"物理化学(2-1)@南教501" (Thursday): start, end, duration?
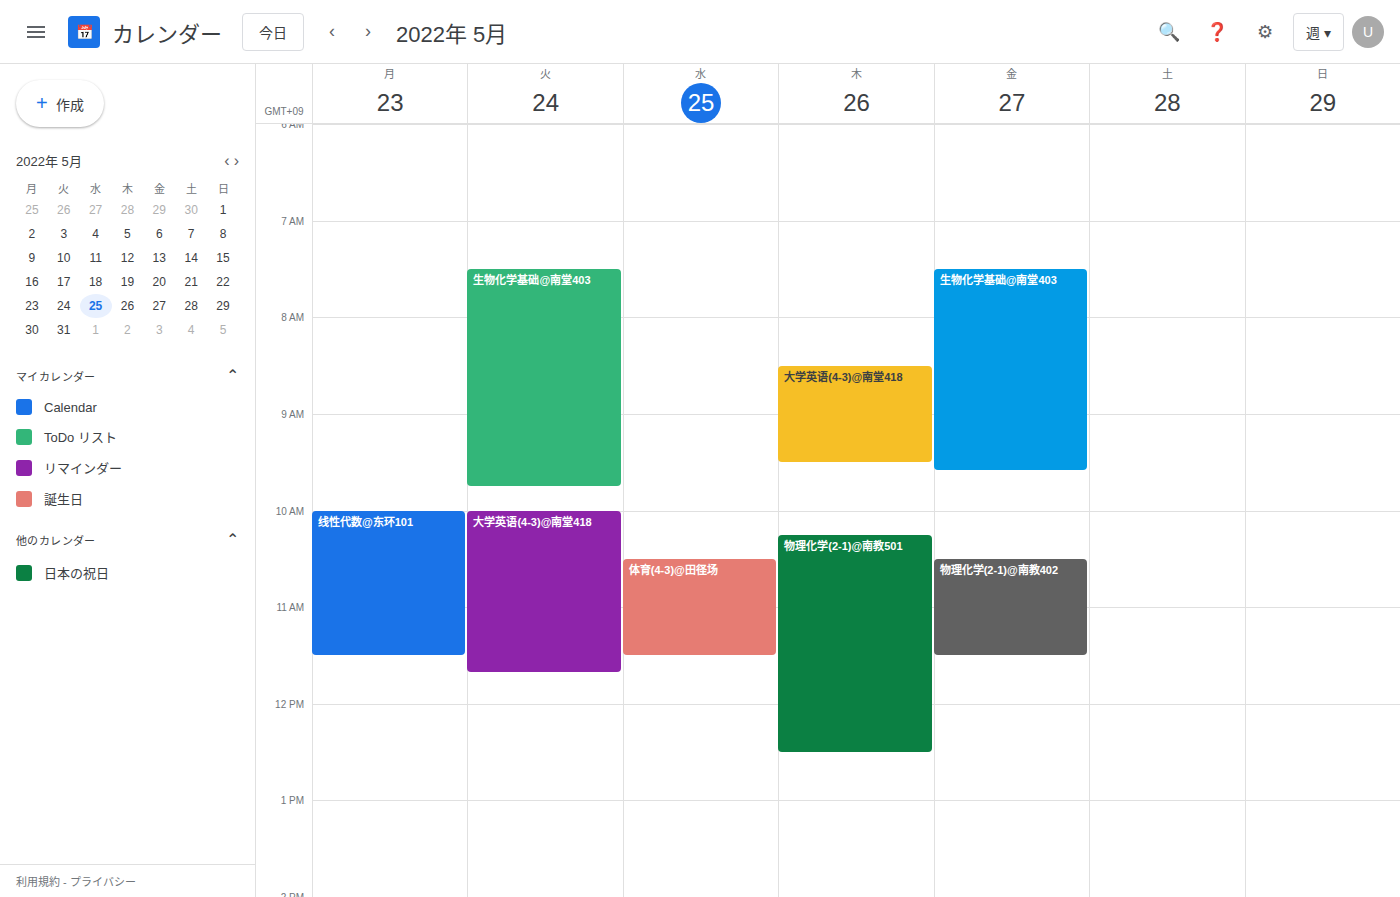
10:15 AM to 12:30 PM, 2 hours 15 minutes